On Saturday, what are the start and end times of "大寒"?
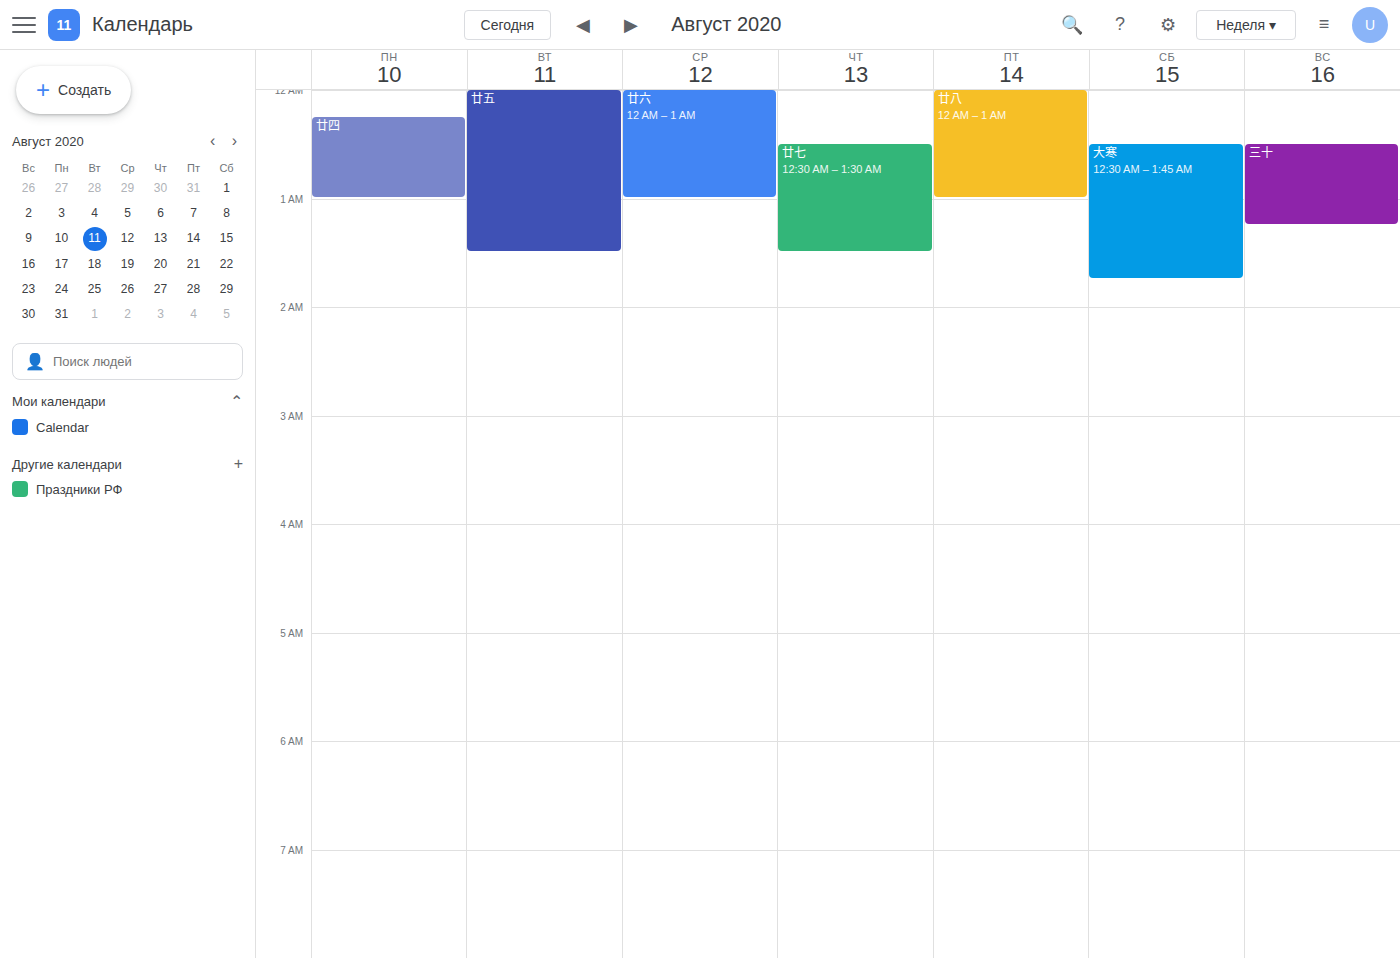
12:30 AM to 1:45 AM